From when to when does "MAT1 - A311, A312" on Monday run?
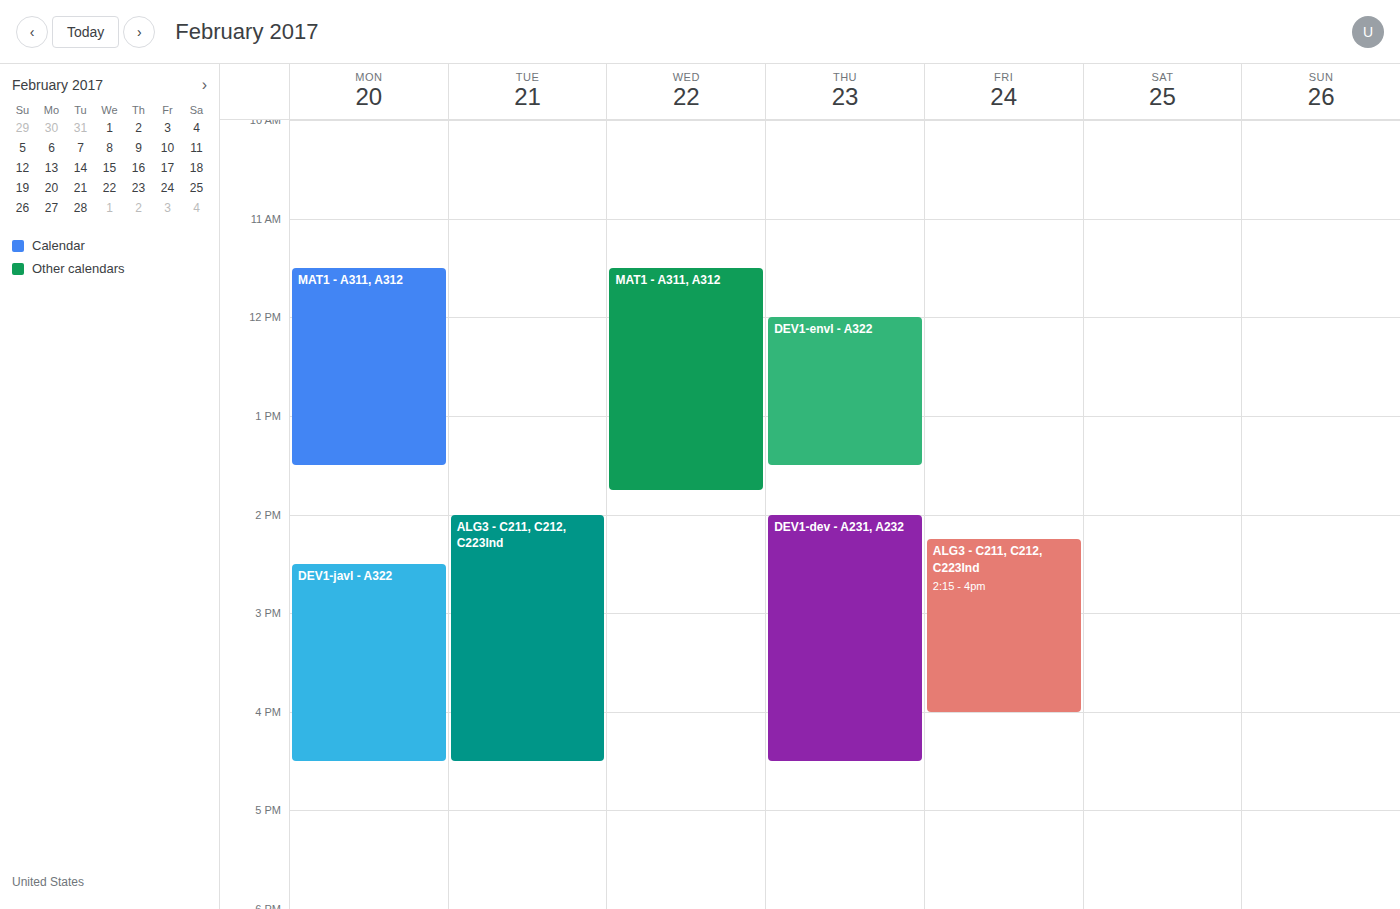
11:30 AM to 1:30 PM